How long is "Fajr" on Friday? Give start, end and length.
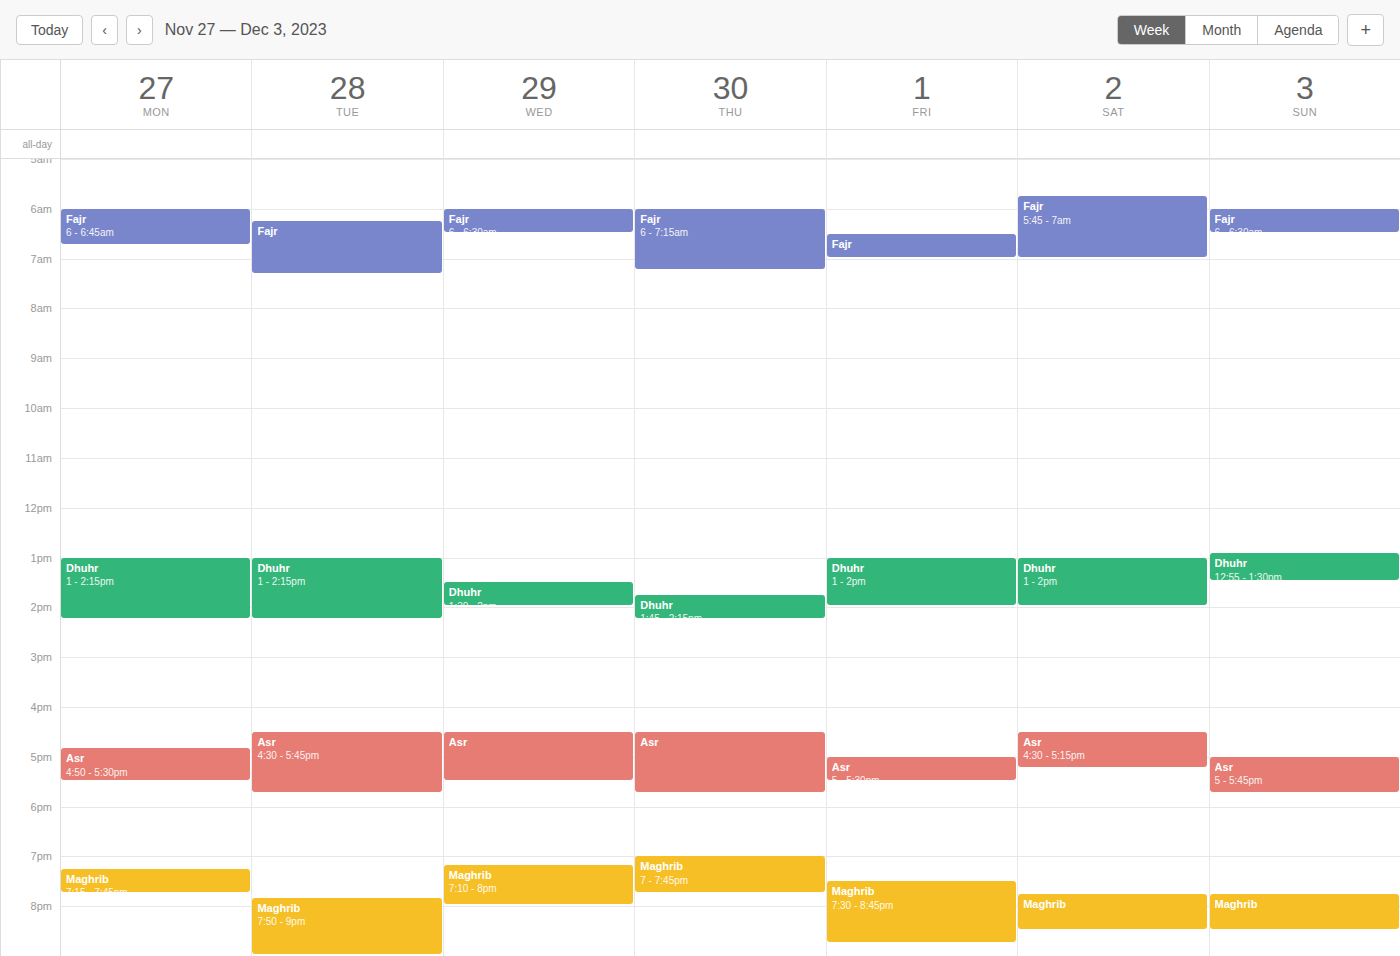
6:30 AM to 7:00 AM, 30 minutes